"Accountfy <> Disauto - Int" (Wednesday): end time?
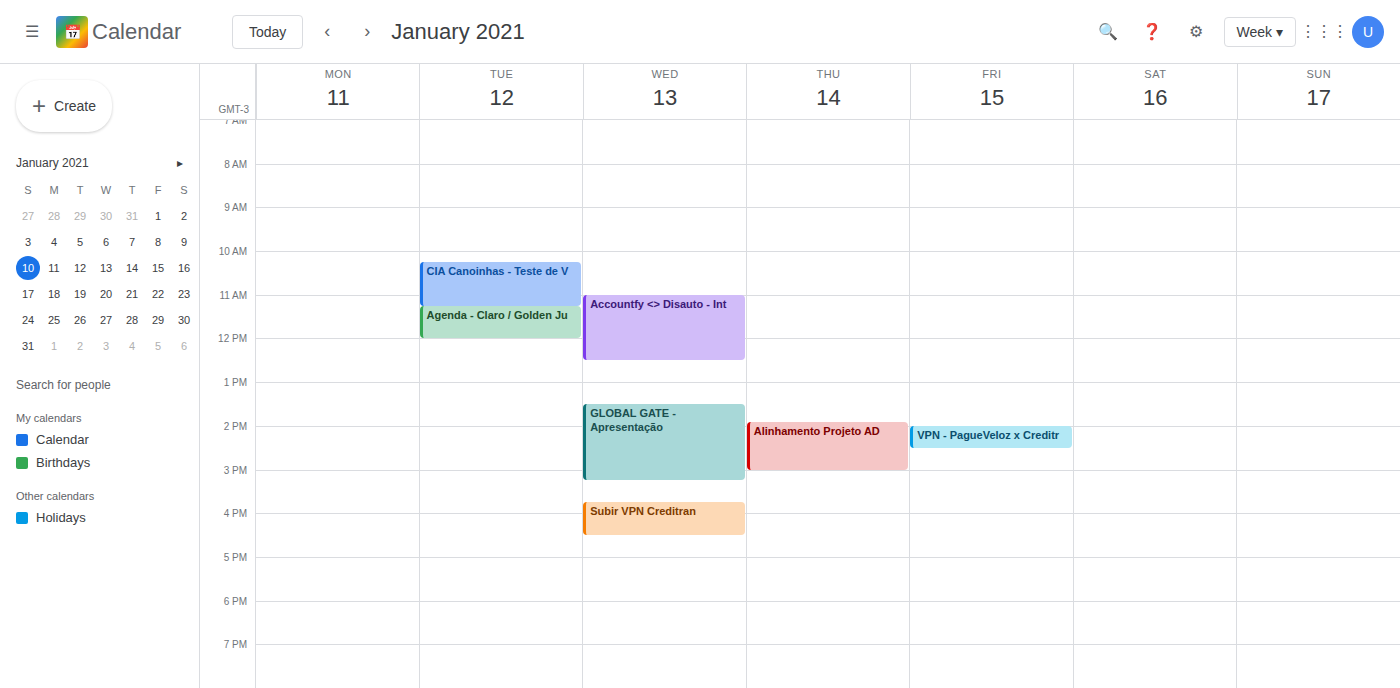
12:30